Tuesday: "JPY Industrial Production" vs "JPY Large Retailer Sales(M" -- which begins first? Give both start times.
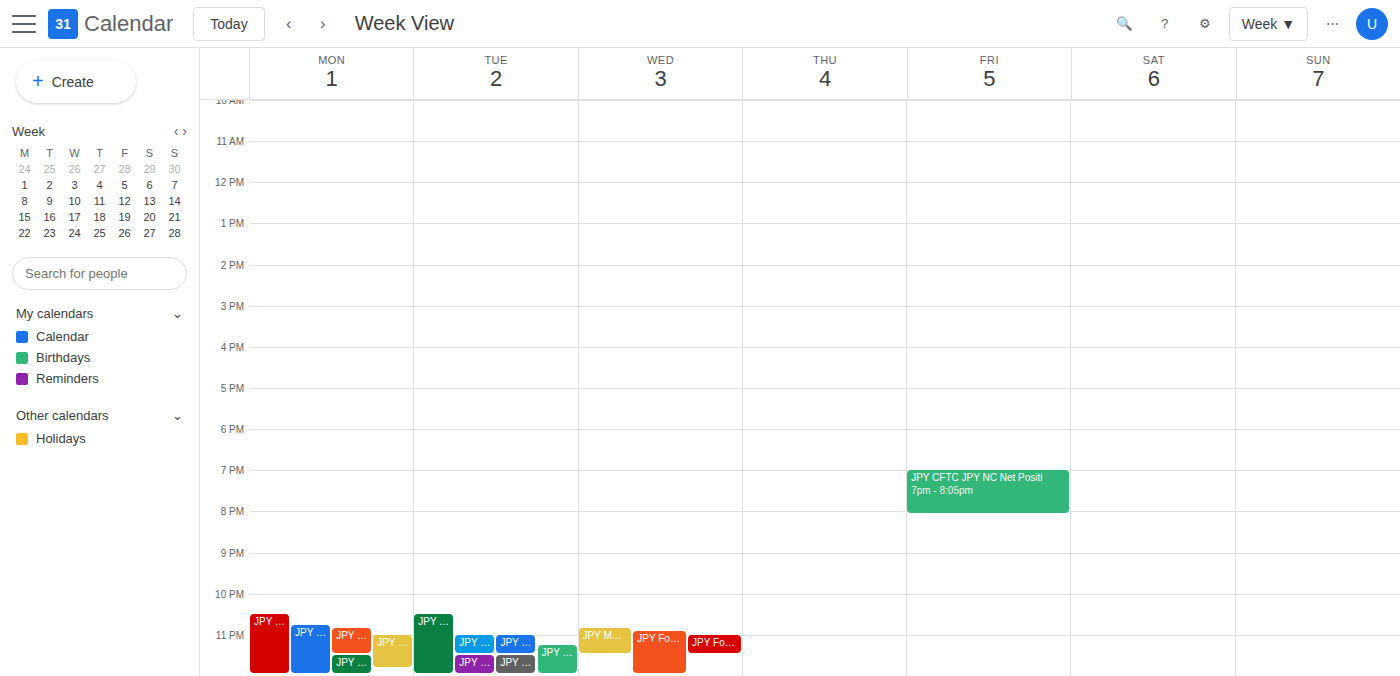
"JPY Industrial Production" 11:15 PM; "JPY Large Retailer Sales(M" 11:30 PM.